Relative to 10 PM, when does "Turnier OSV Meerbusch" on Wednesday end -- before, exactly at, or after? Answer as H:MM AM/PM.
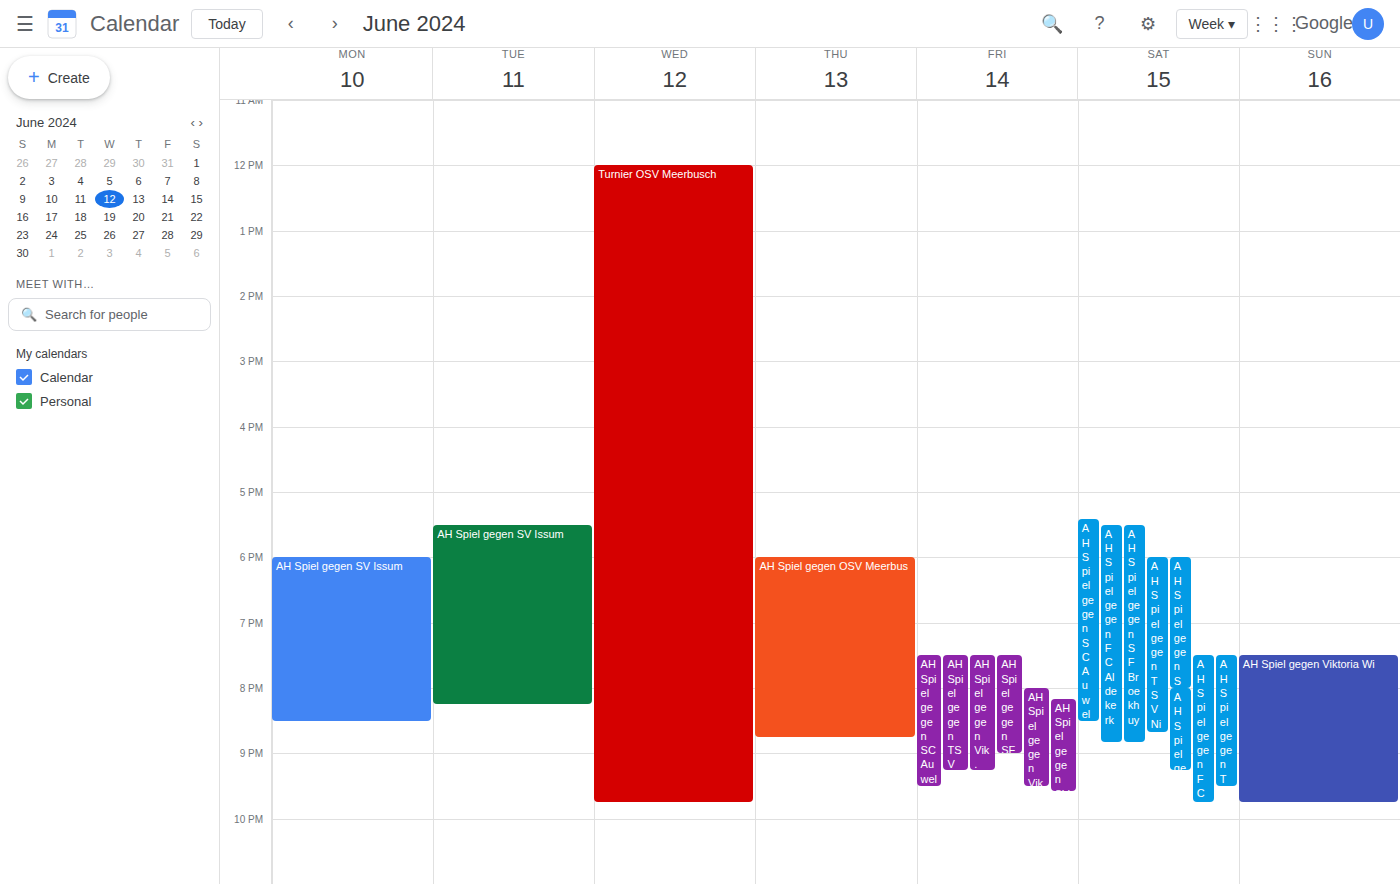
9:45 PM -- before 10 PM, 15 minutes above the 10 PM line.